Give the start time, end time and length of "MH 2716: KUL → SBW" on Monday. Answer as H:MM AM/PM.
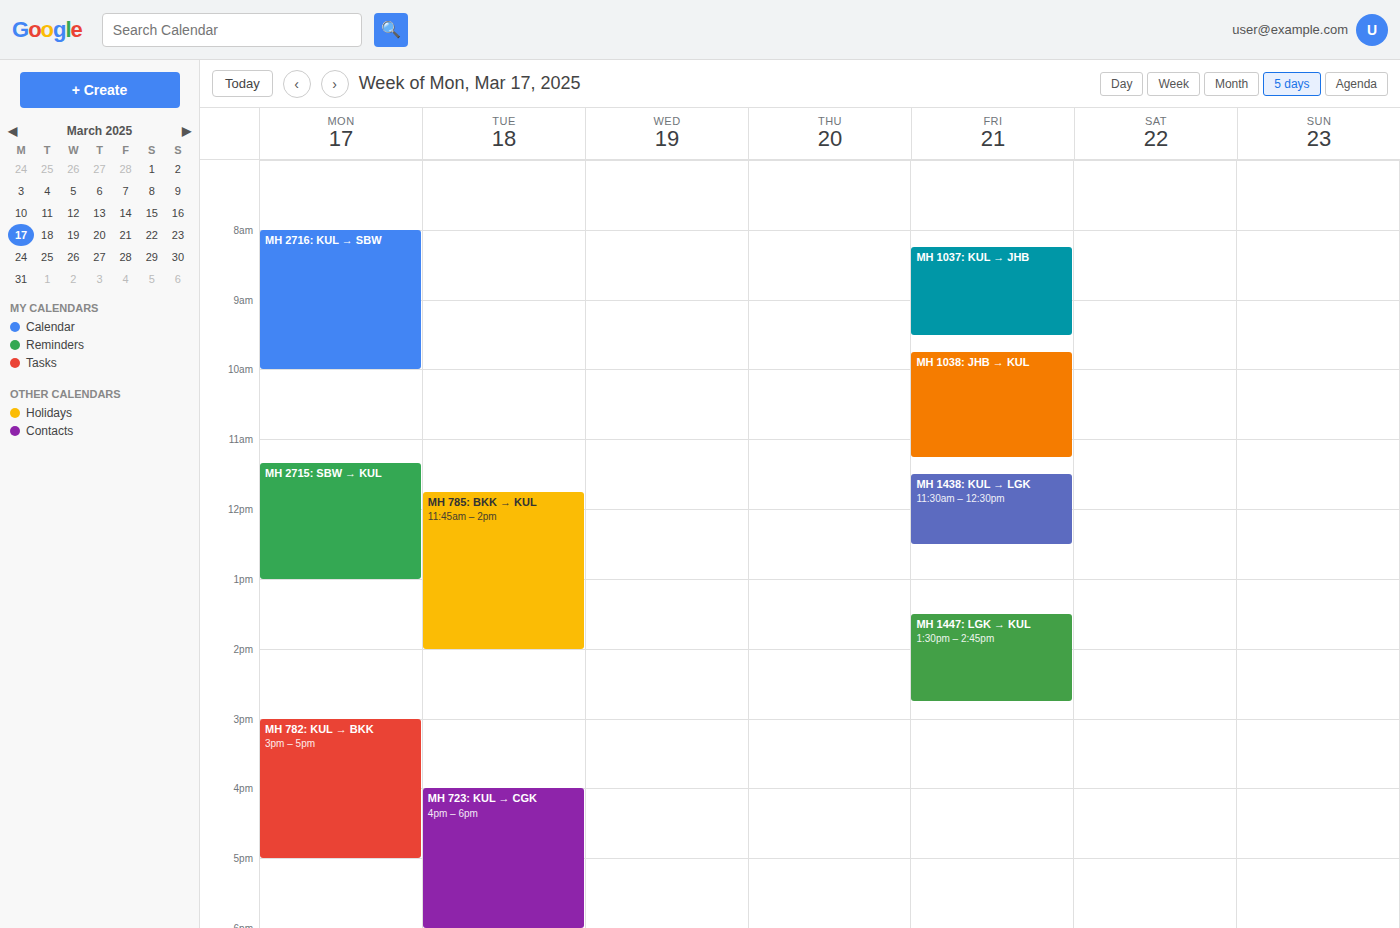
8:00 AM to 10:00 AM, 2 hours